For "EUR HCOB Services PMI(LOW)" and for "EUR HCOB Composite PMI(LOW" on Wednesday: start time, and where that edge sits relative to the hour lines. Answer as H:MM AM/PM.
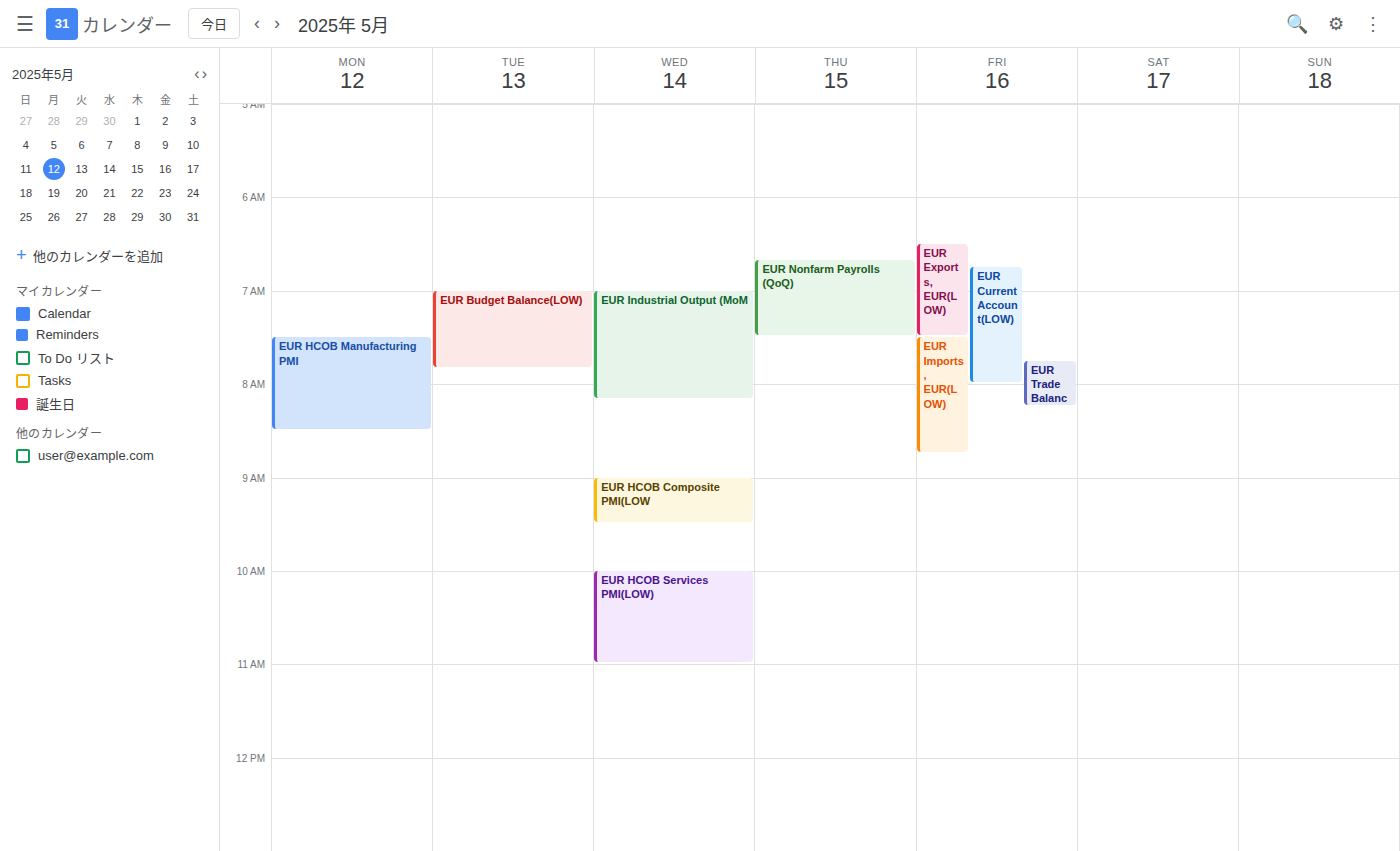
"EUR HCOB Services PMI(LOW)": 10:00 AM, exactly on the 10 AM line. "EUR HCOB Composite PMI(LOW": 9:00 AM, exactly on the 9 AM line.